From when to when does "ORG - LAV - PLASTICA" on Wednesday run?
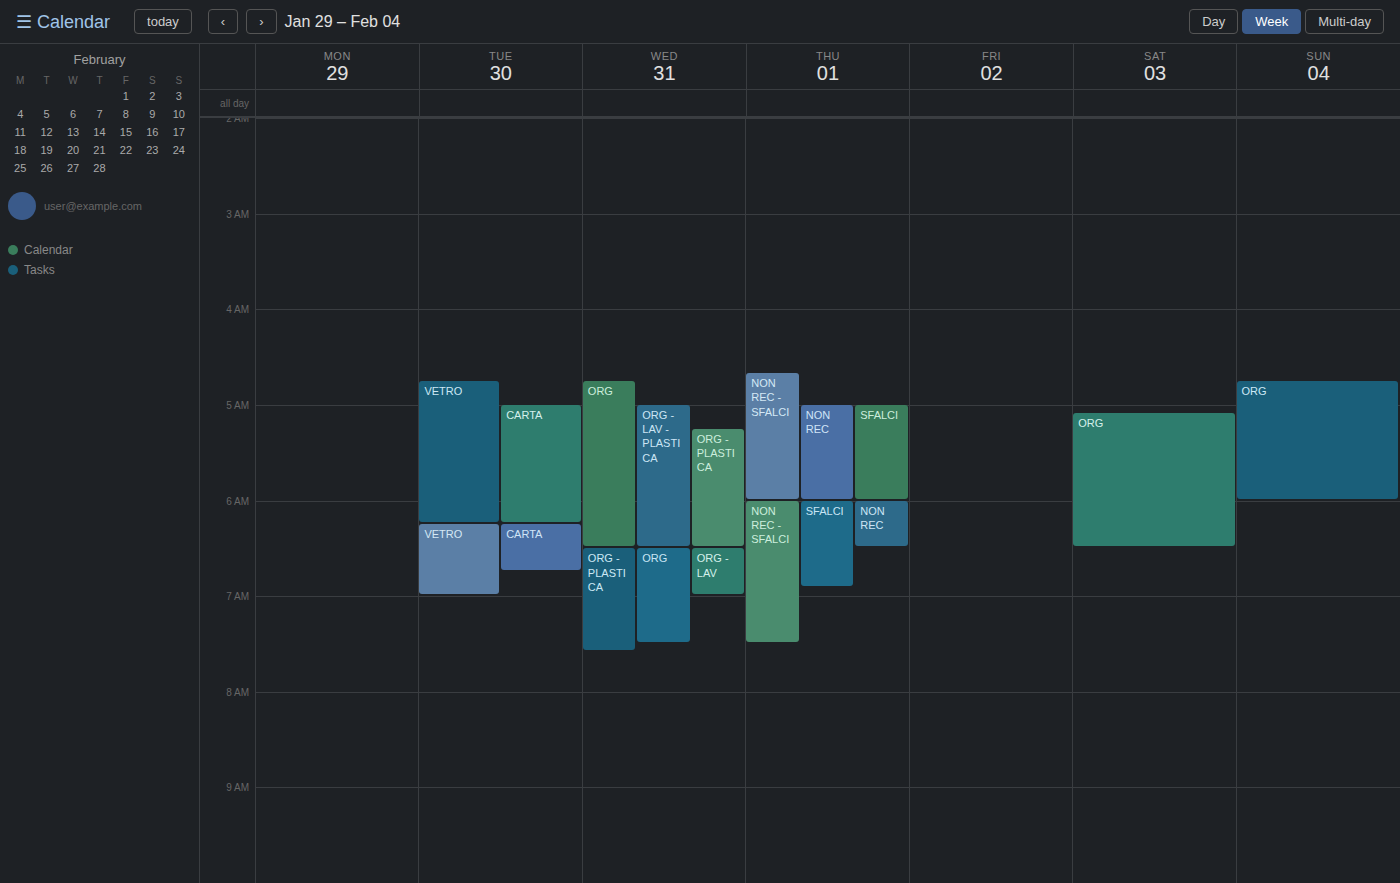
05:00 to 06:30